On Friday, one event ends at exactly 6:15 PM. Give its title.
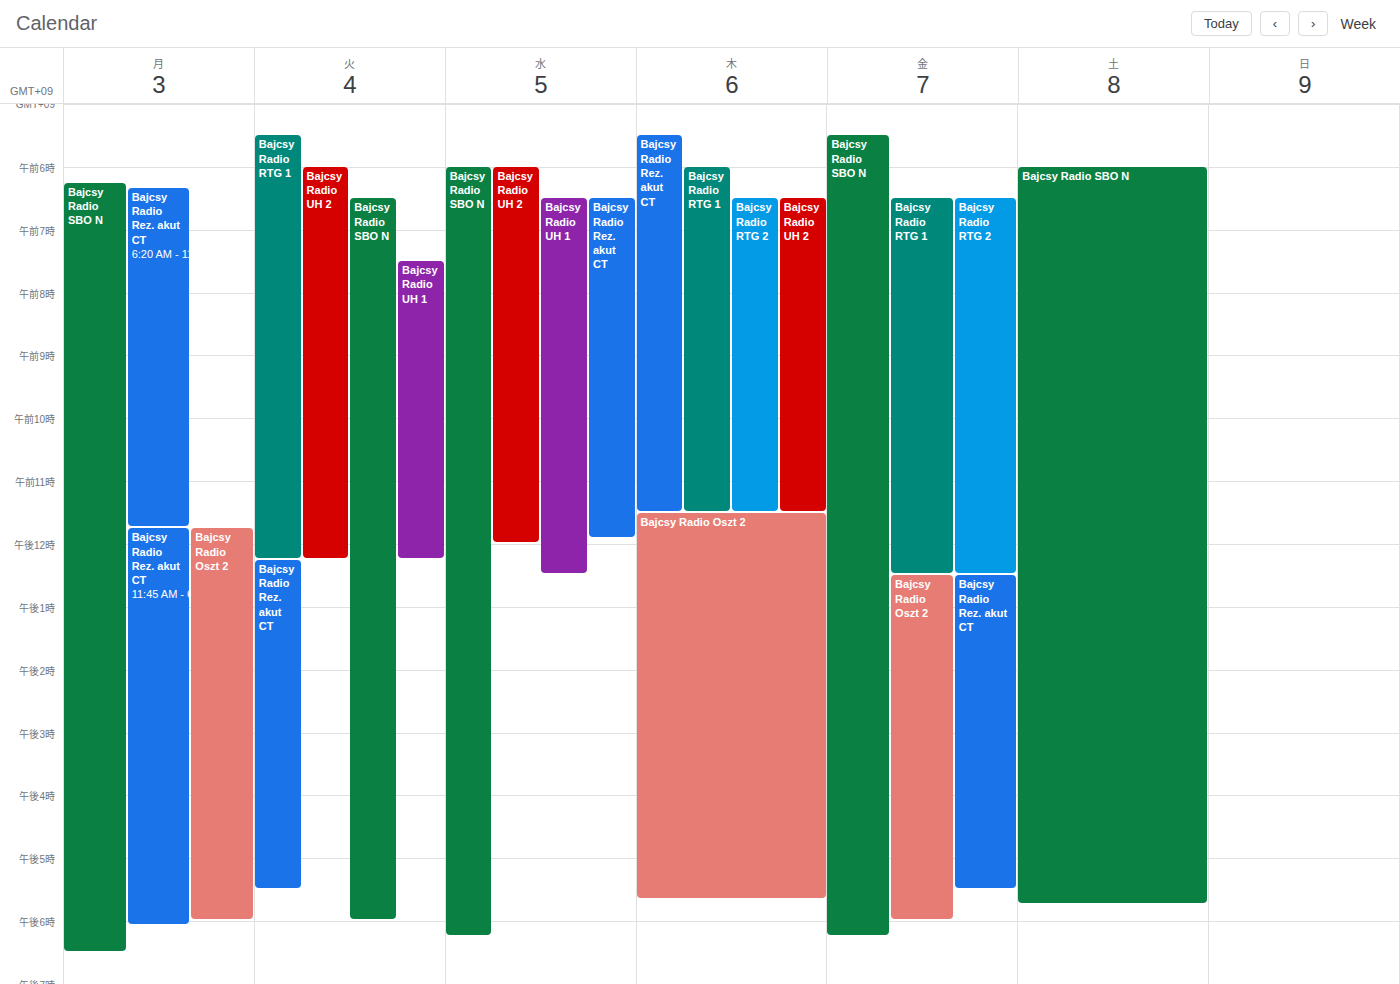
"Bajcsy Radio SBO N"